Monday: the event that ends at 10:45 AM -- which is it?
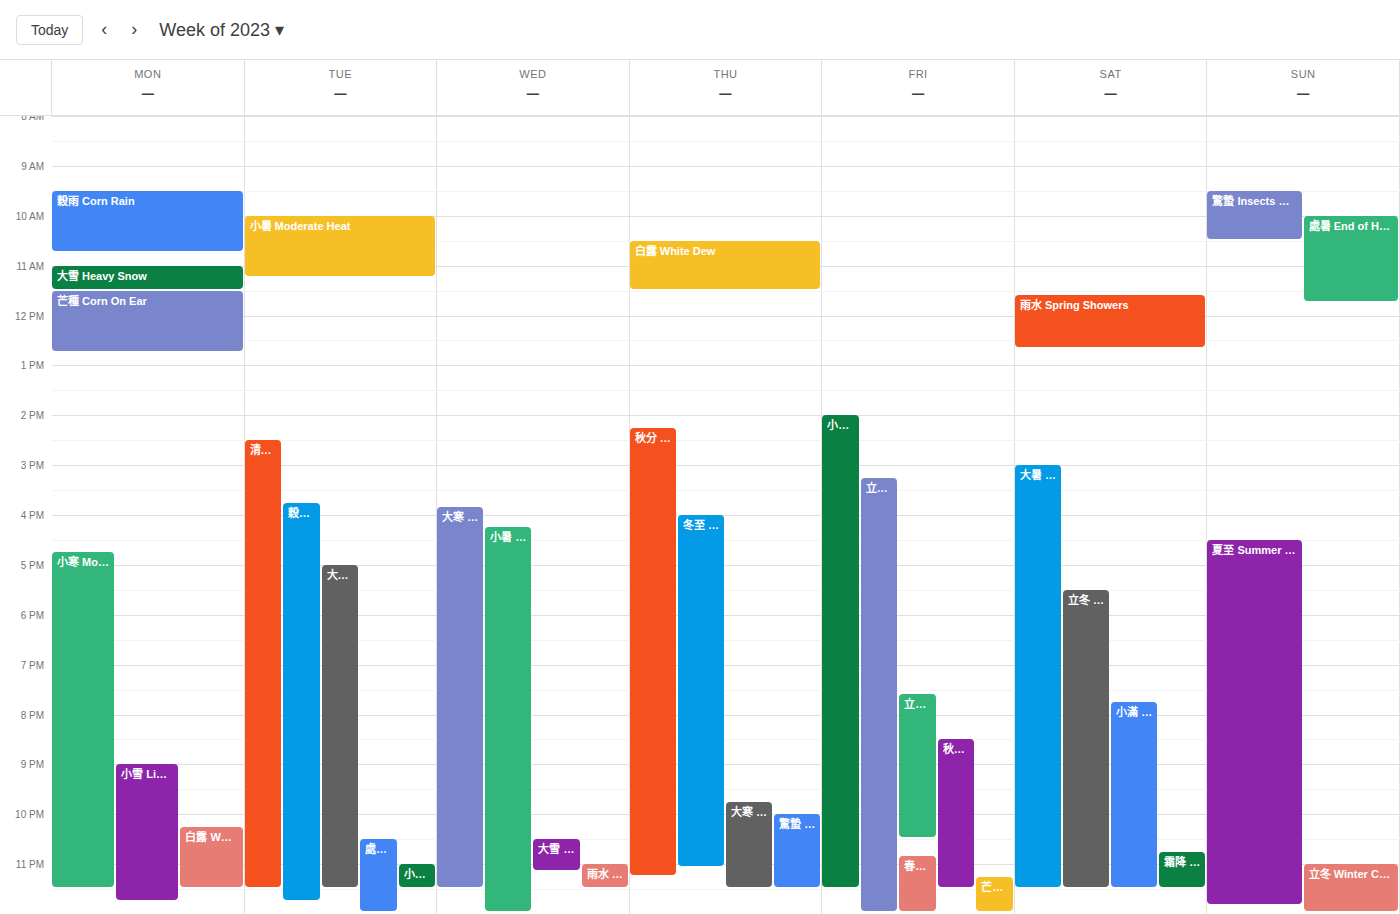
"穀雨 Corn Rain"